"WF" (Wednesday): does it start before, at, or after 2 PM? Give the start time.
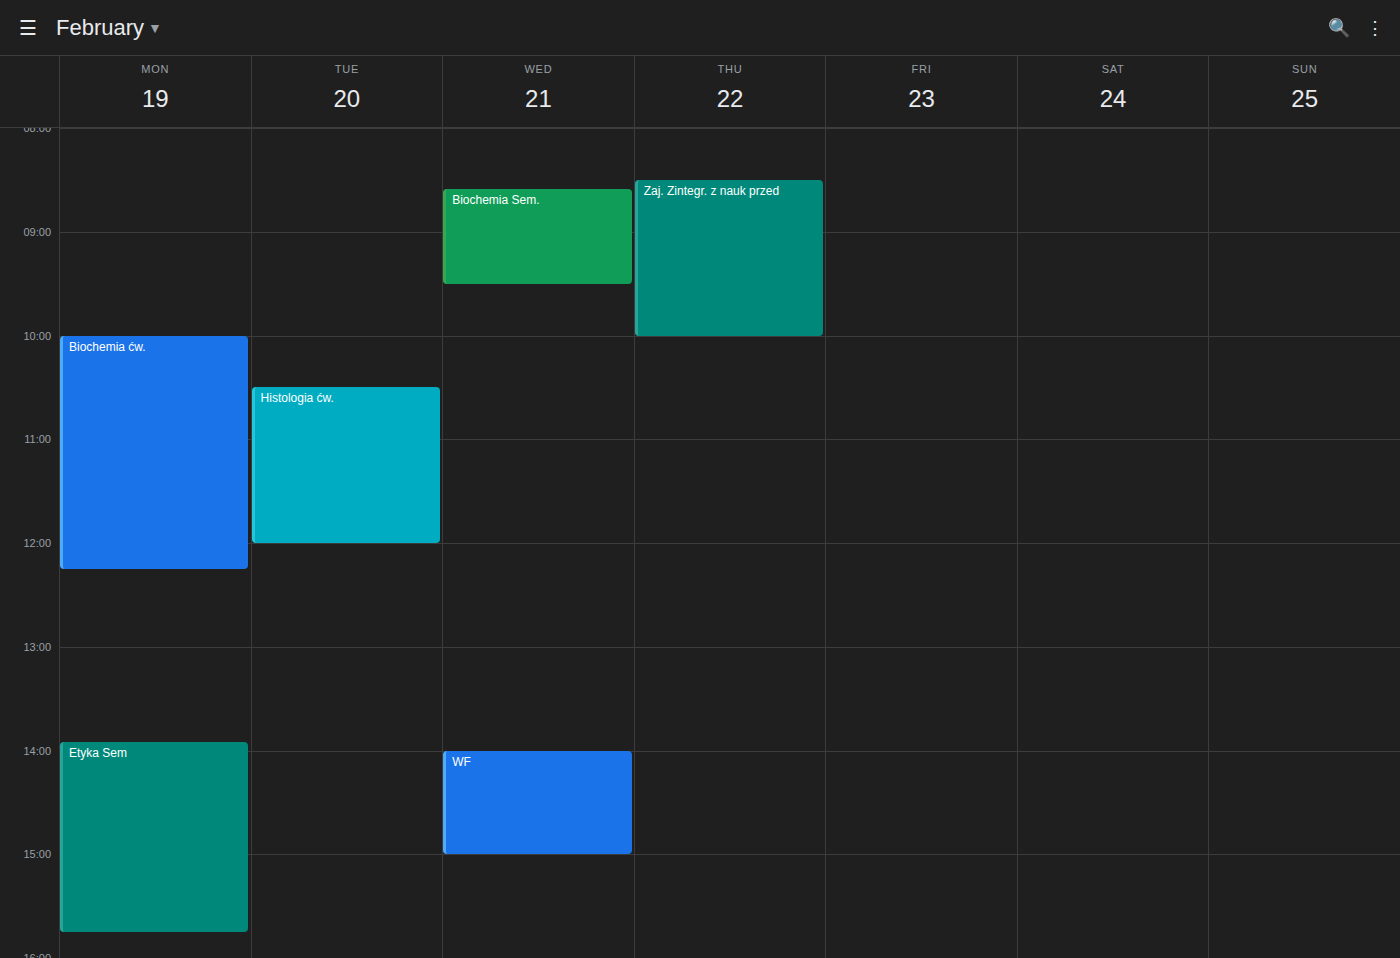
2:00 PM -- exactly at 2 PM, on the 2 PM line.